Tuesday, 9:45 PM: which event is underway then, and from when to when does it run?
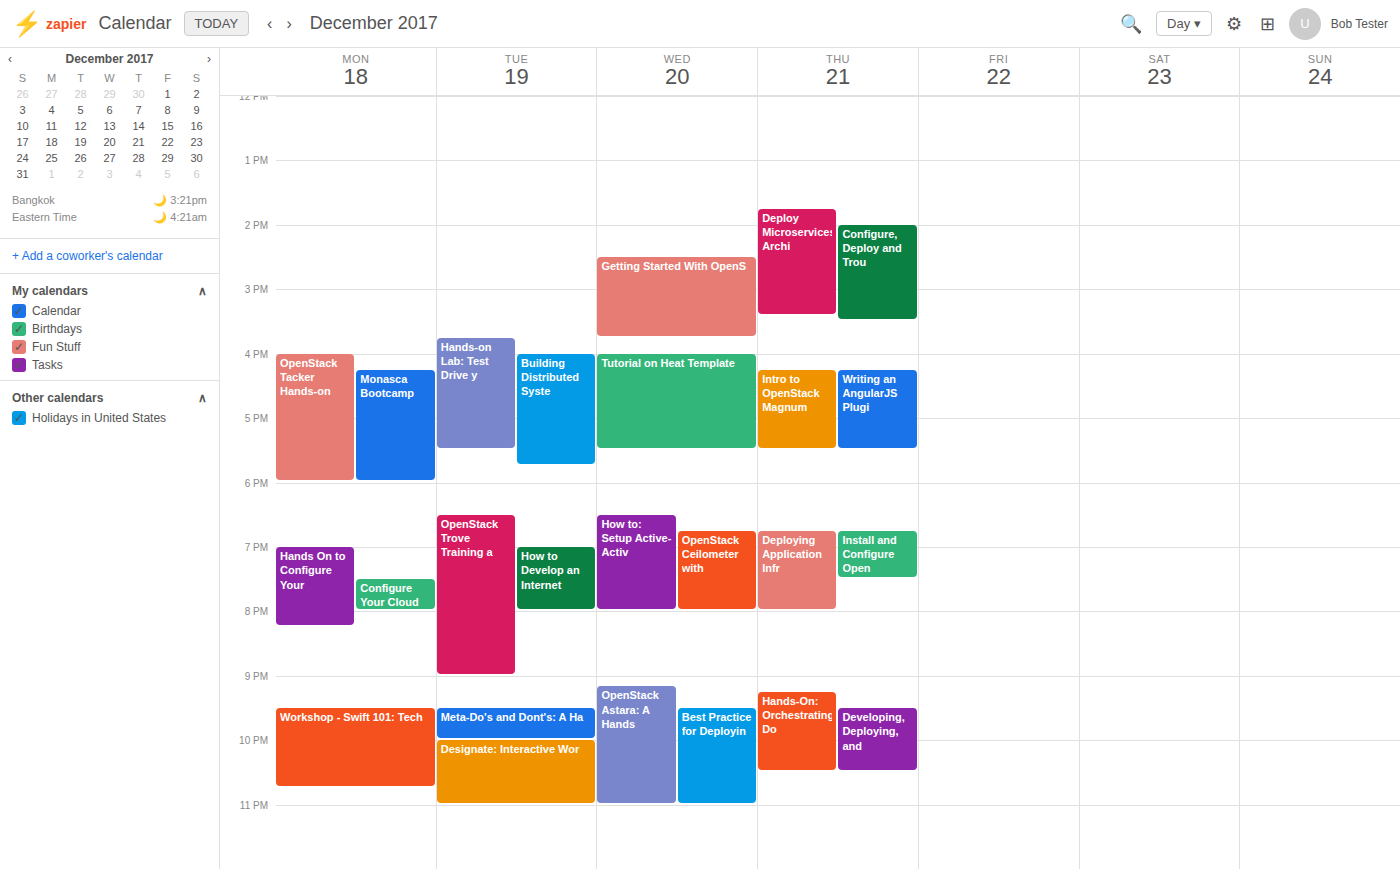
"Meta-Do's and Dont's: A Ha", 9:30 PM to 10:00 PM